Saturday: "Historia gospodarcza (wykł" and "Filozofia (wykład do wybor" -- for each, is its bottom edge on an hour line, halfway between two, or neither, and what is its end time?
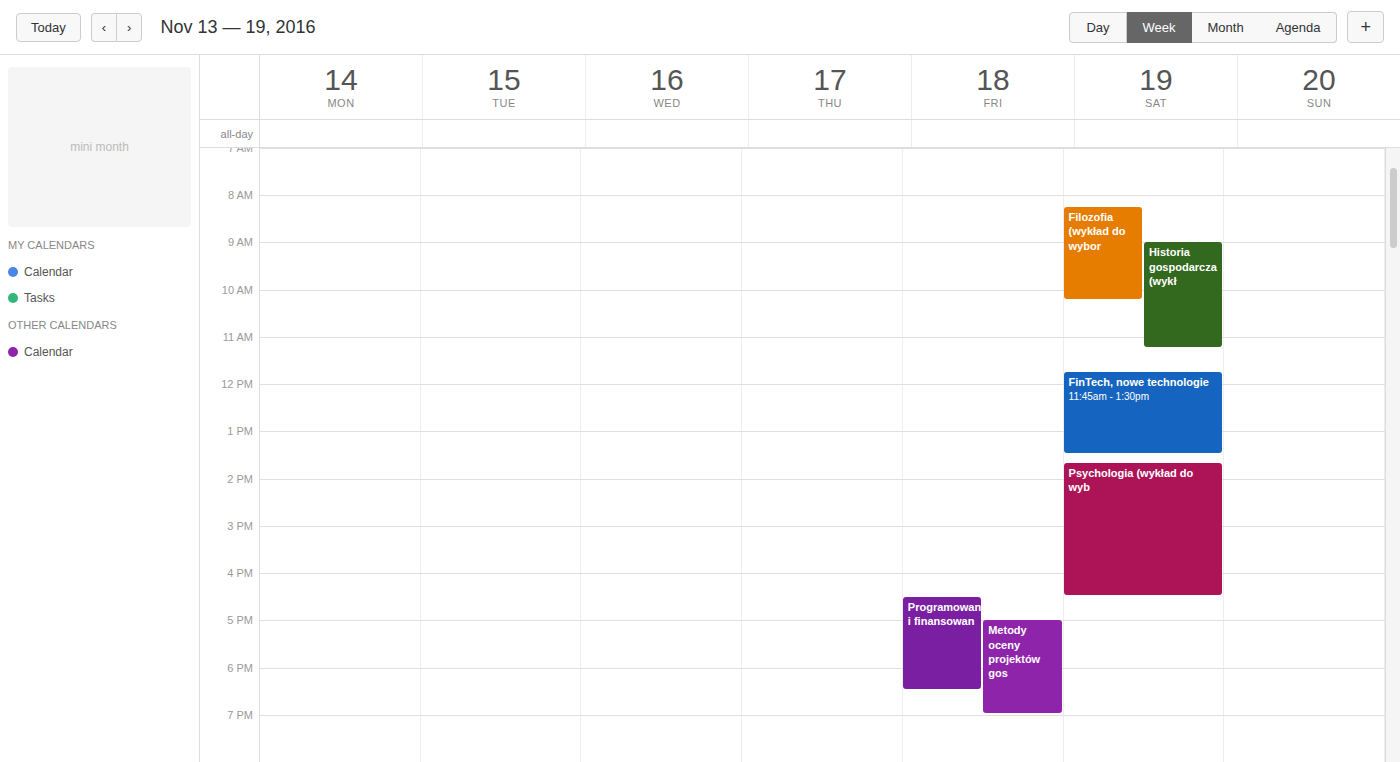
"Historia gospodarcza (wykł": 11:15 AM, neither: a quarter of the way from the 11 AM line to the 12 PM line. "Filozofia (wykład do wybor": 10:15 AM, neither: a quarter of the way from the 10 AM line to the 11 AM line.